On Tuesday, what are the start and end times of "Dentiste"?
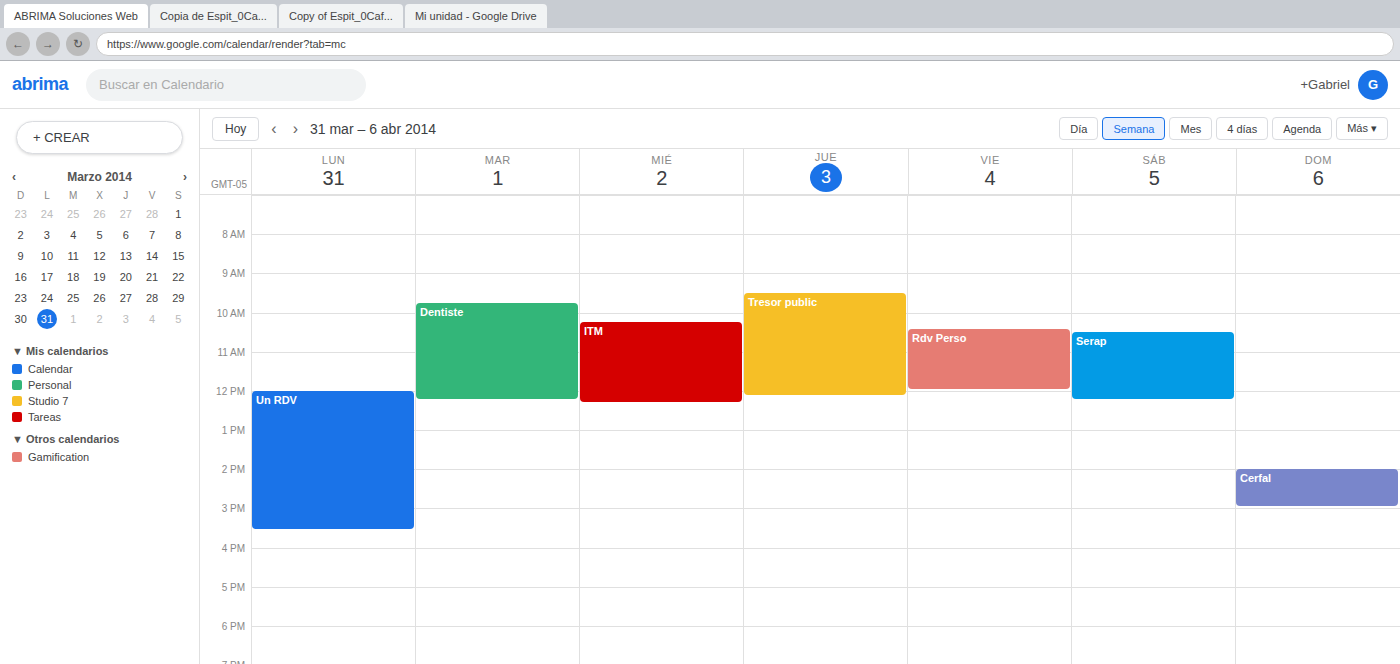
9:45 AM to 12:15 PM